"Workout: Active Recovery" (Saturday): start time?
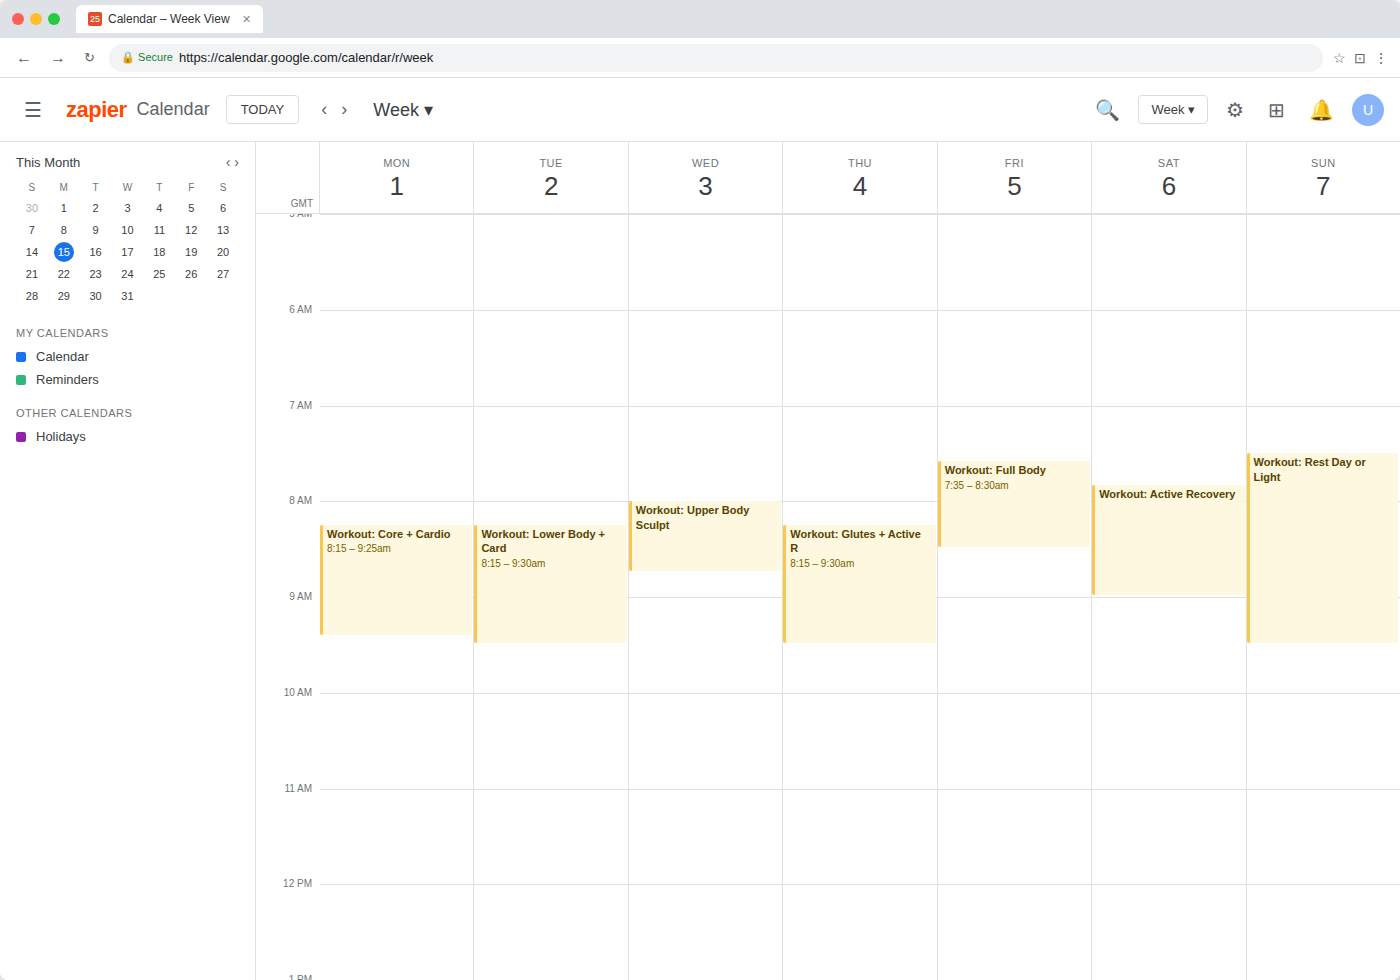
07:50